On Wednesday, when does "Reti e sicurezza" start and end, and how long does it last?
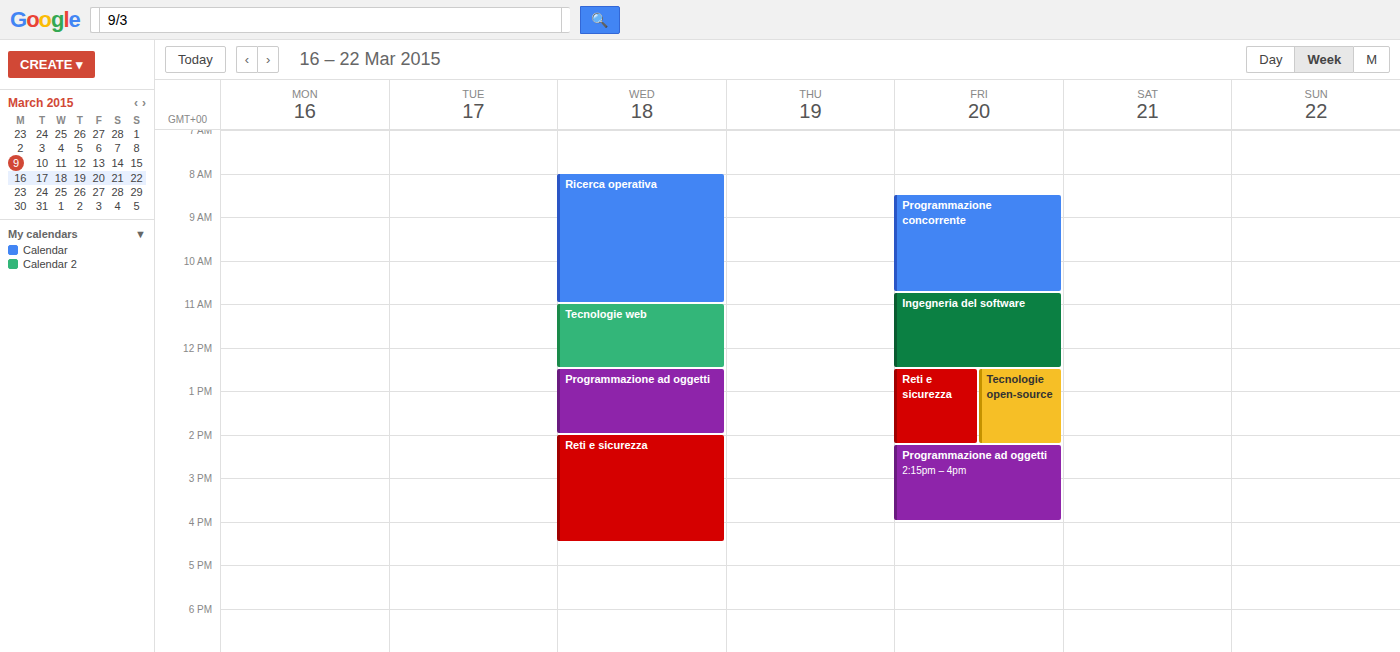
2:00 PM to 4:30 PM, 2 hours 30 minutes